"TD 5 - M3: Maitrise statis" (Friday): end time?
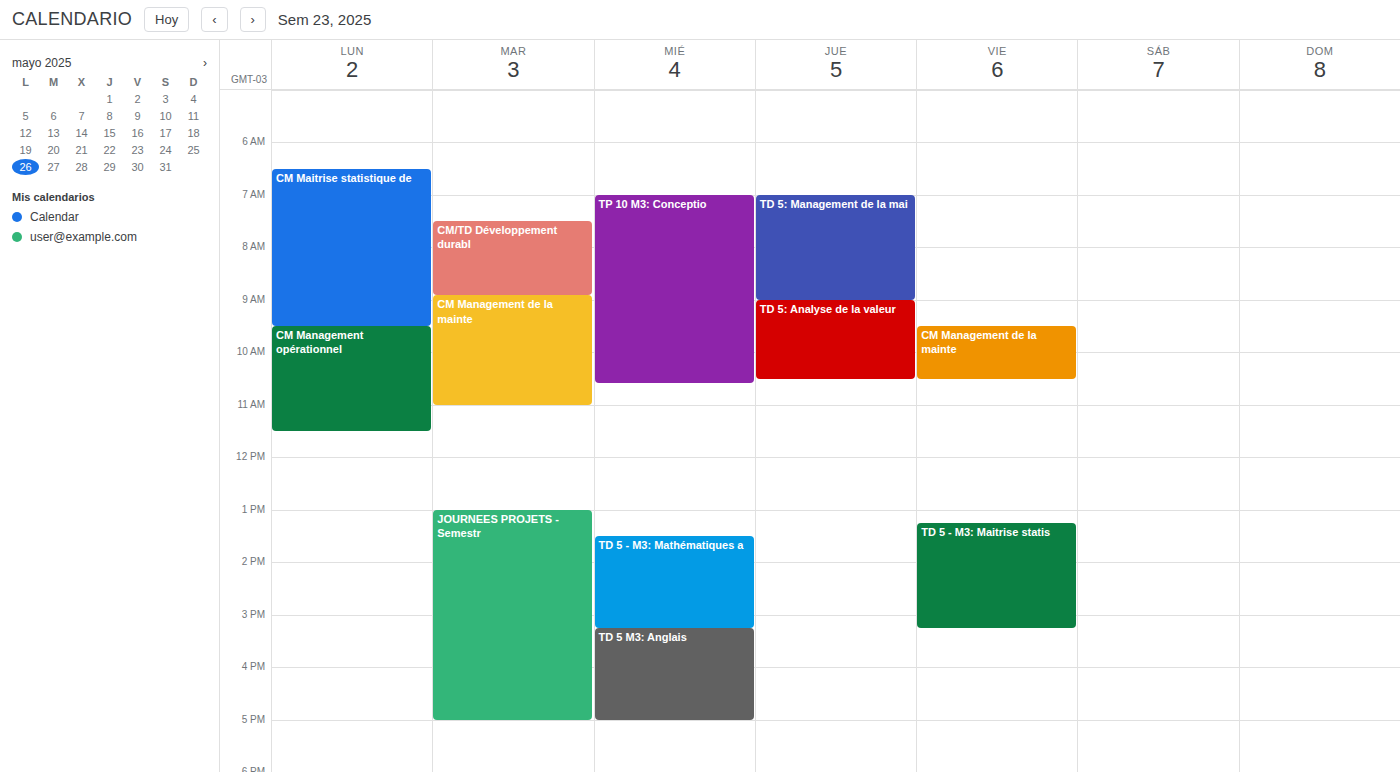
3:15 PM